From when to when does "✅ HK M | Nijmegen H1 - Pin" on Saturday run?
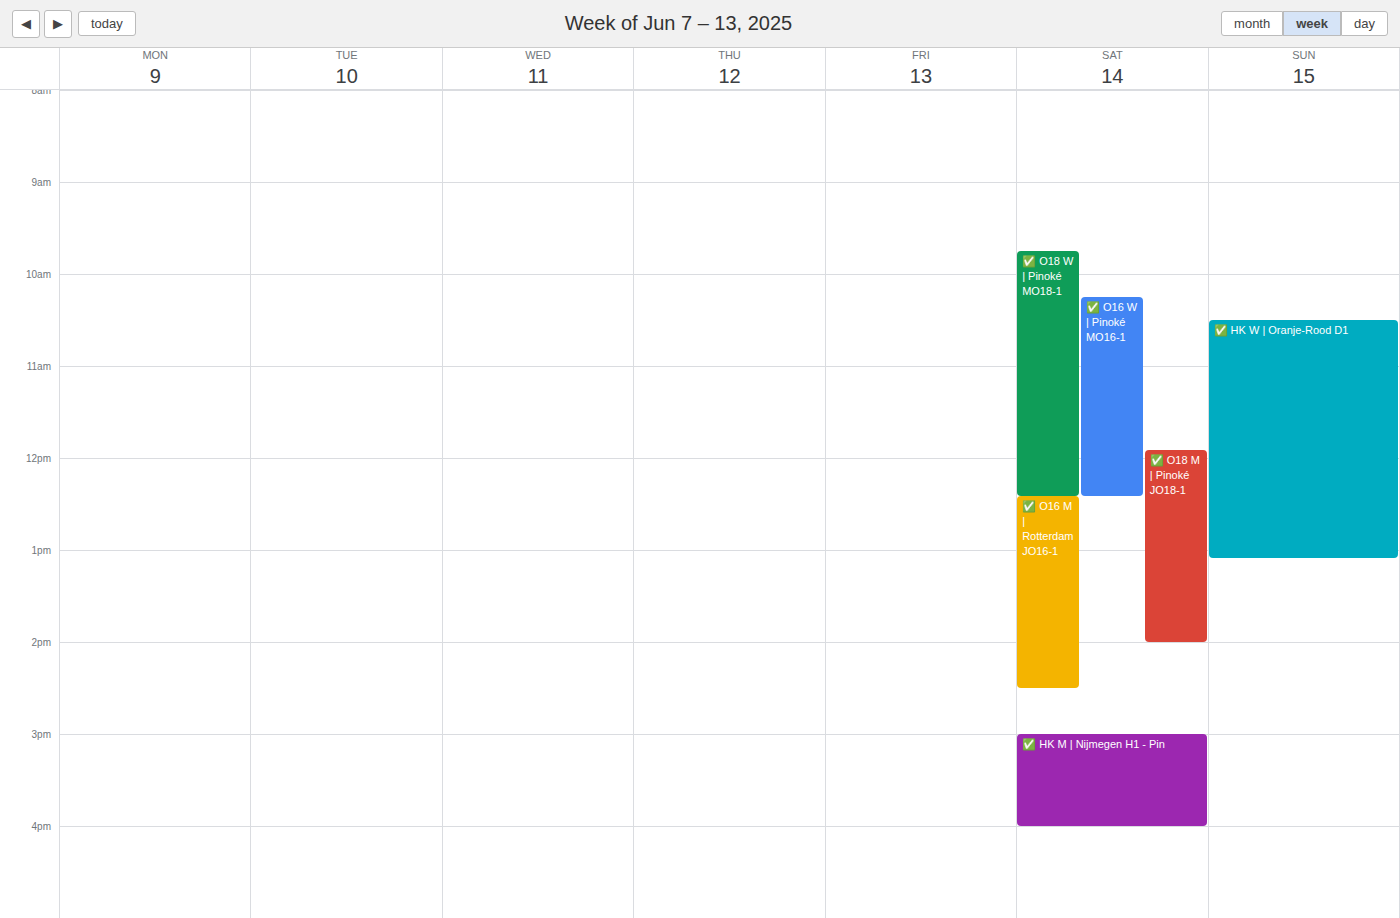
3:00 PM to 4:00 PM